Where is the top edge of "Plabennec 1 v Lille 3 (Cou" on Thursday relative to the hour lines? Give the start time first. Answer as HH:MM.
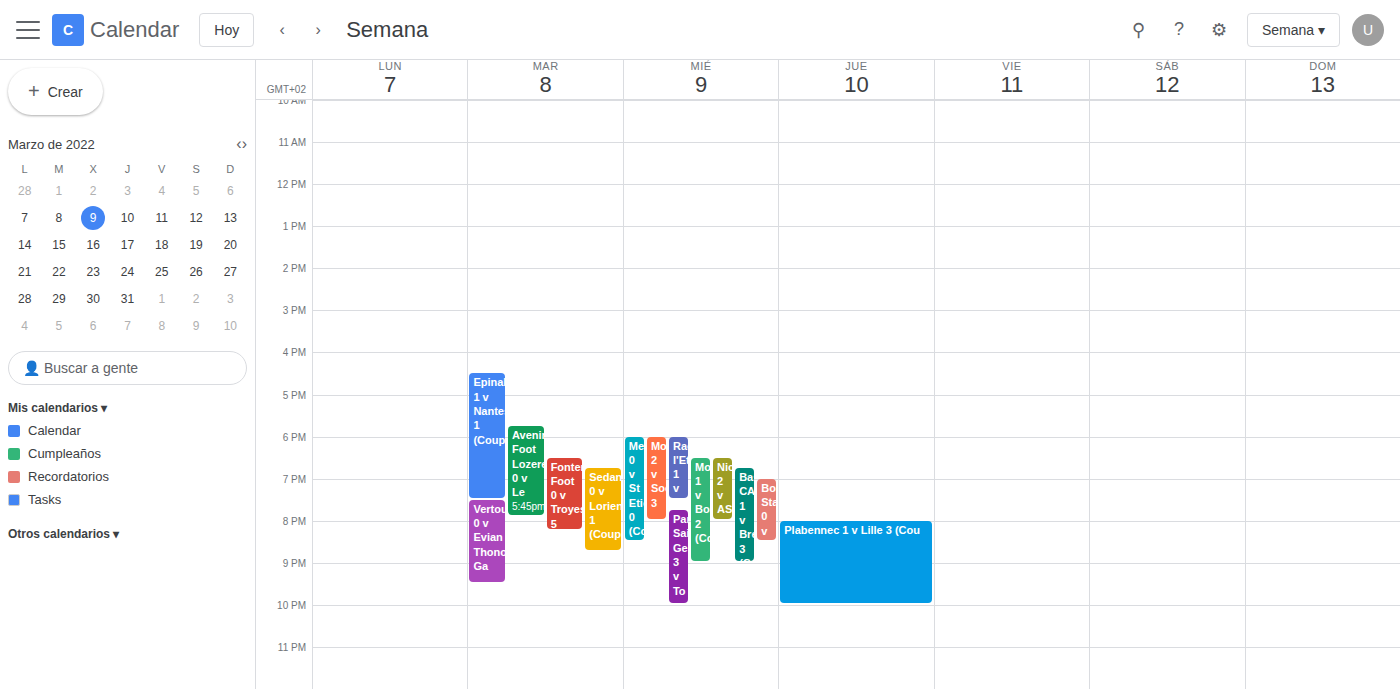
20:00 -- exactly on the 20:00 line.